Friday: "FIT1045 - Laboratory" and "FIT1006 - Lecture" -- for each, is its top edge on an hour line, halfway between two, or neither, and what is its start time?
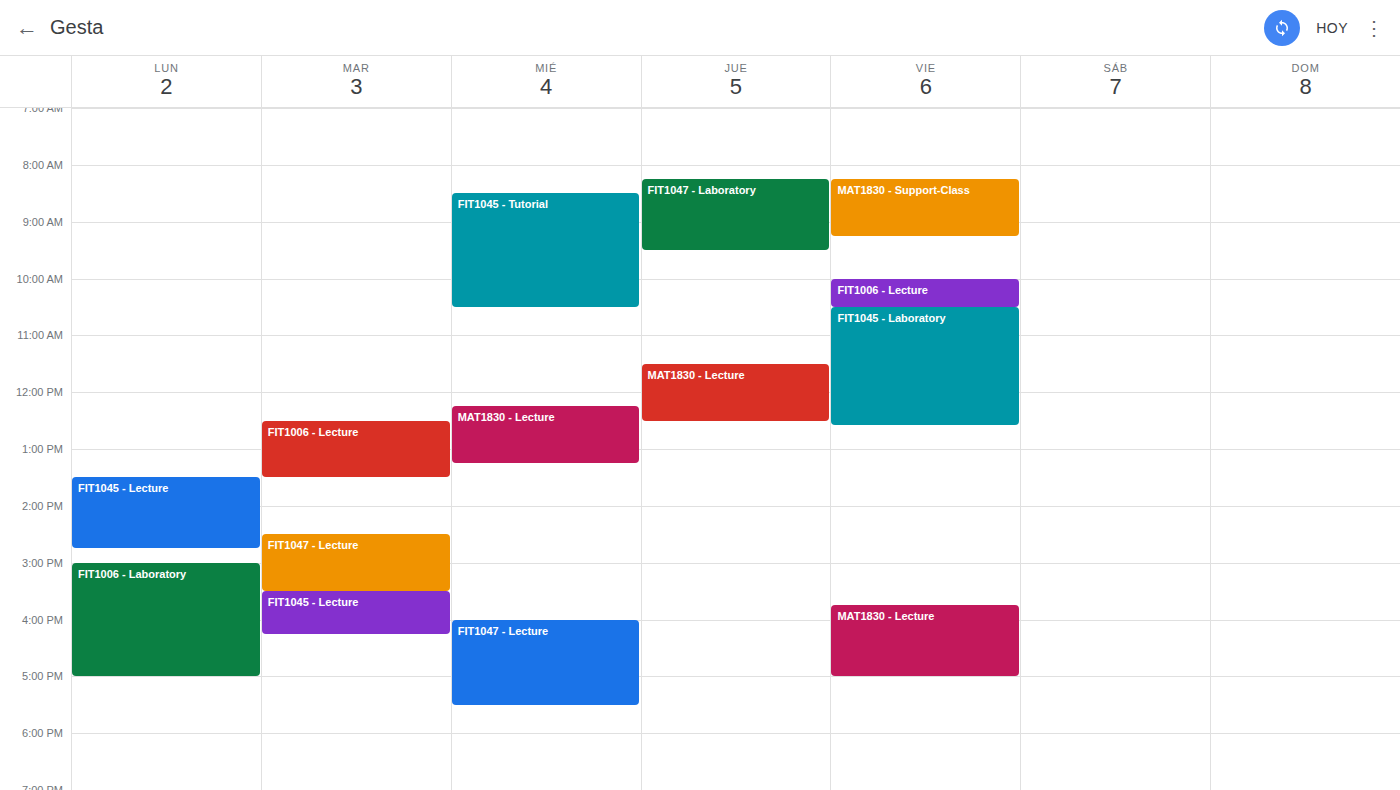
"FIT1045 - Laboratory": 10:30 AM, halfway between the 10 AM and 11 AM lines. "FIT1006 - Lecture": 10:00 AM, exactly on the 10 AM line.